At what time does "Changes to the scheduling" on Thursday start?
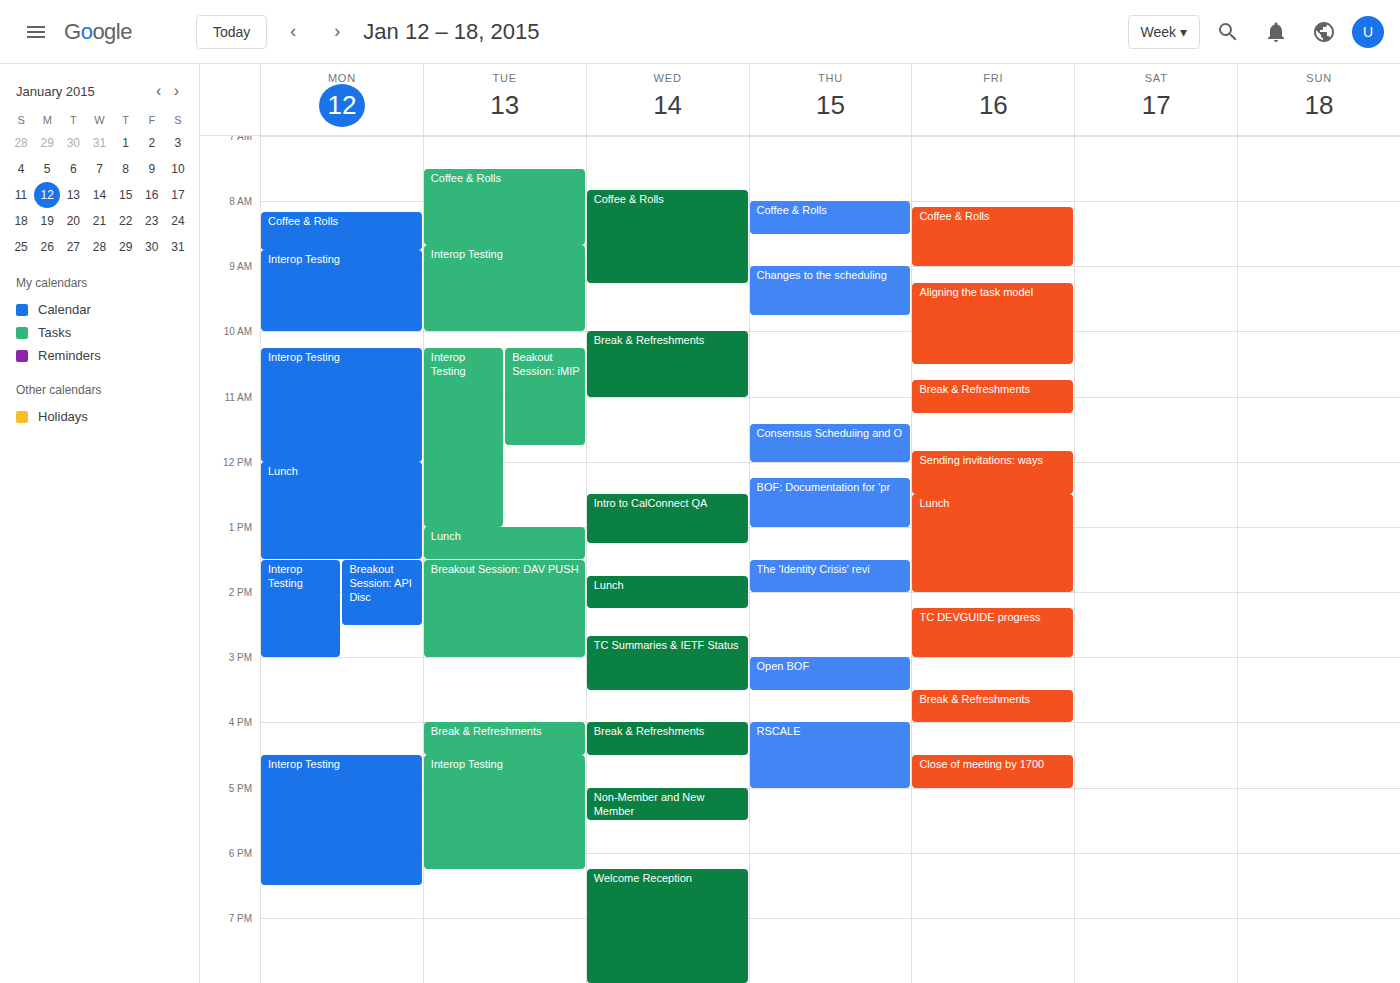
9:00 AM